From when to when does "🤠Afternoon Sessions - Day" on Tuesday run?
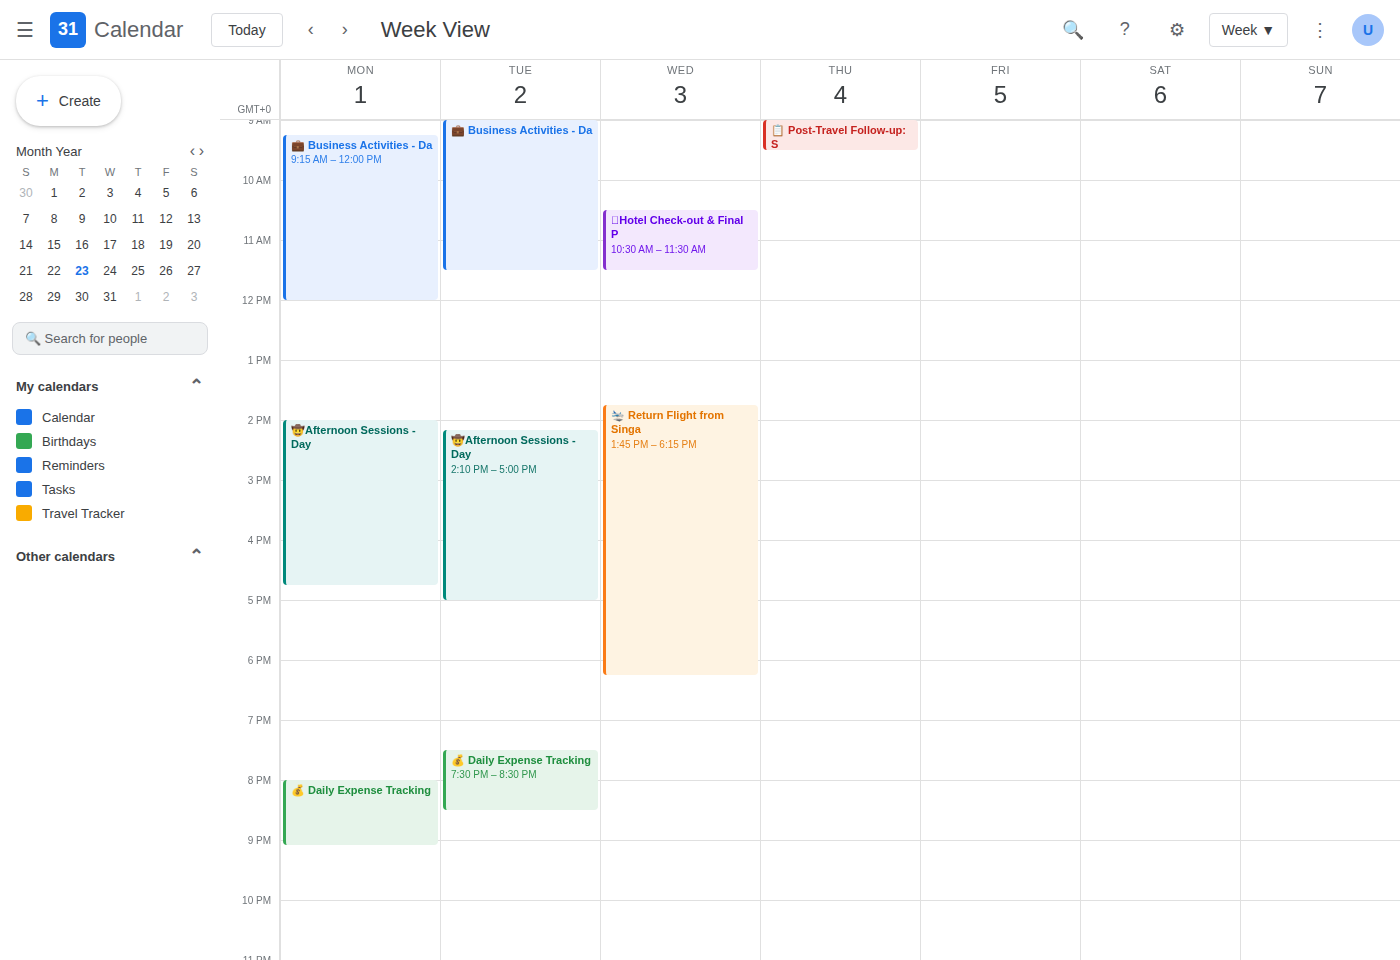
2:10 PM to 5:00 PM